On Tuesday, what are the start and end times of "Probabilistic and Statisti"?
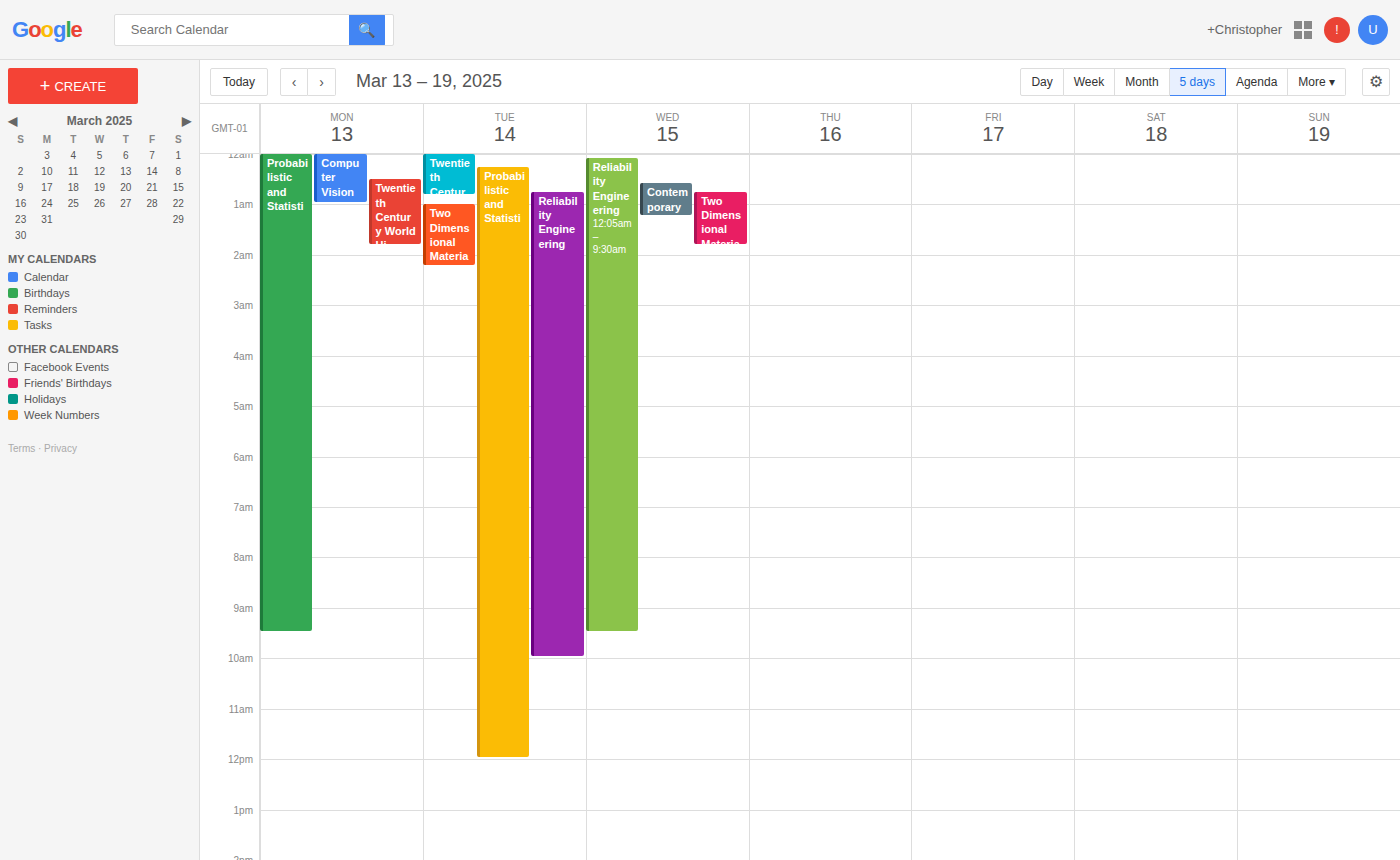
12:15 AM to 12:00 PM